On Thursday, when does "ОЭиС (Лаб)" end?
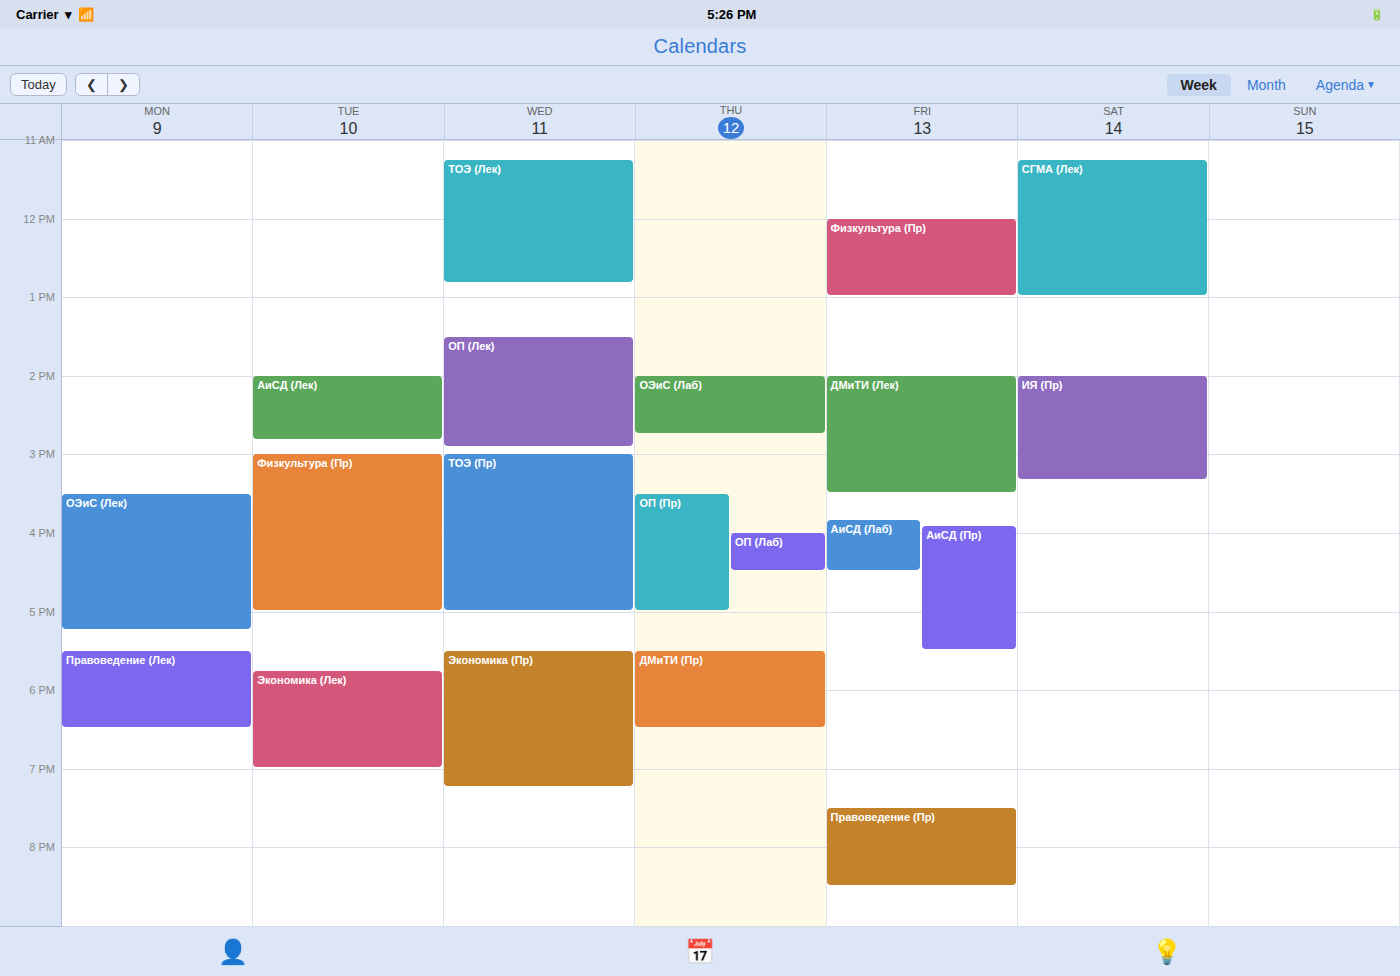
2:45 PM